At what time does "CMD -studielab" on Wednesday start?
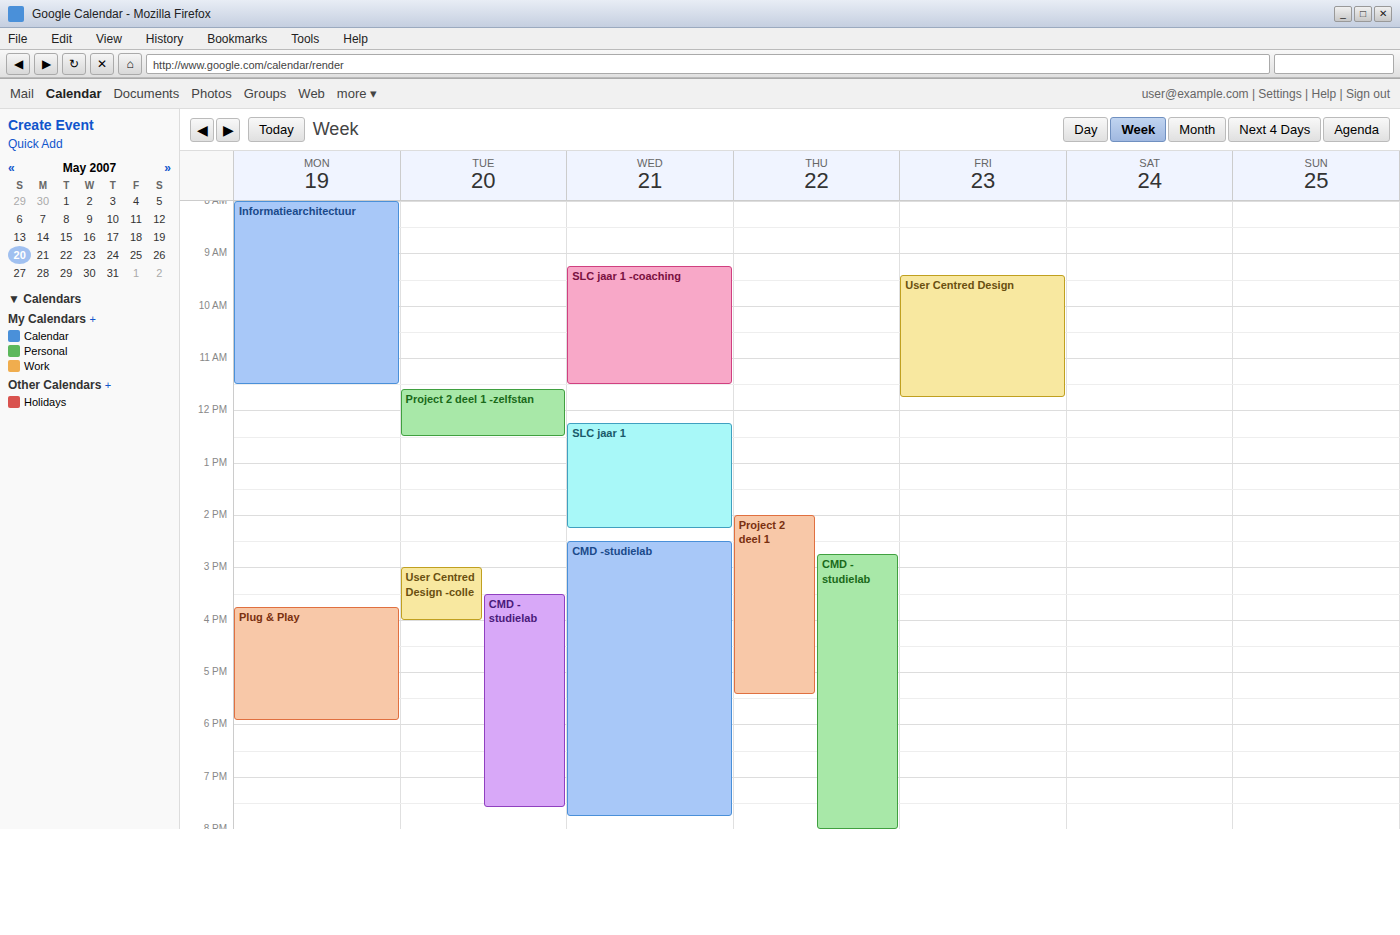
2:30 PM